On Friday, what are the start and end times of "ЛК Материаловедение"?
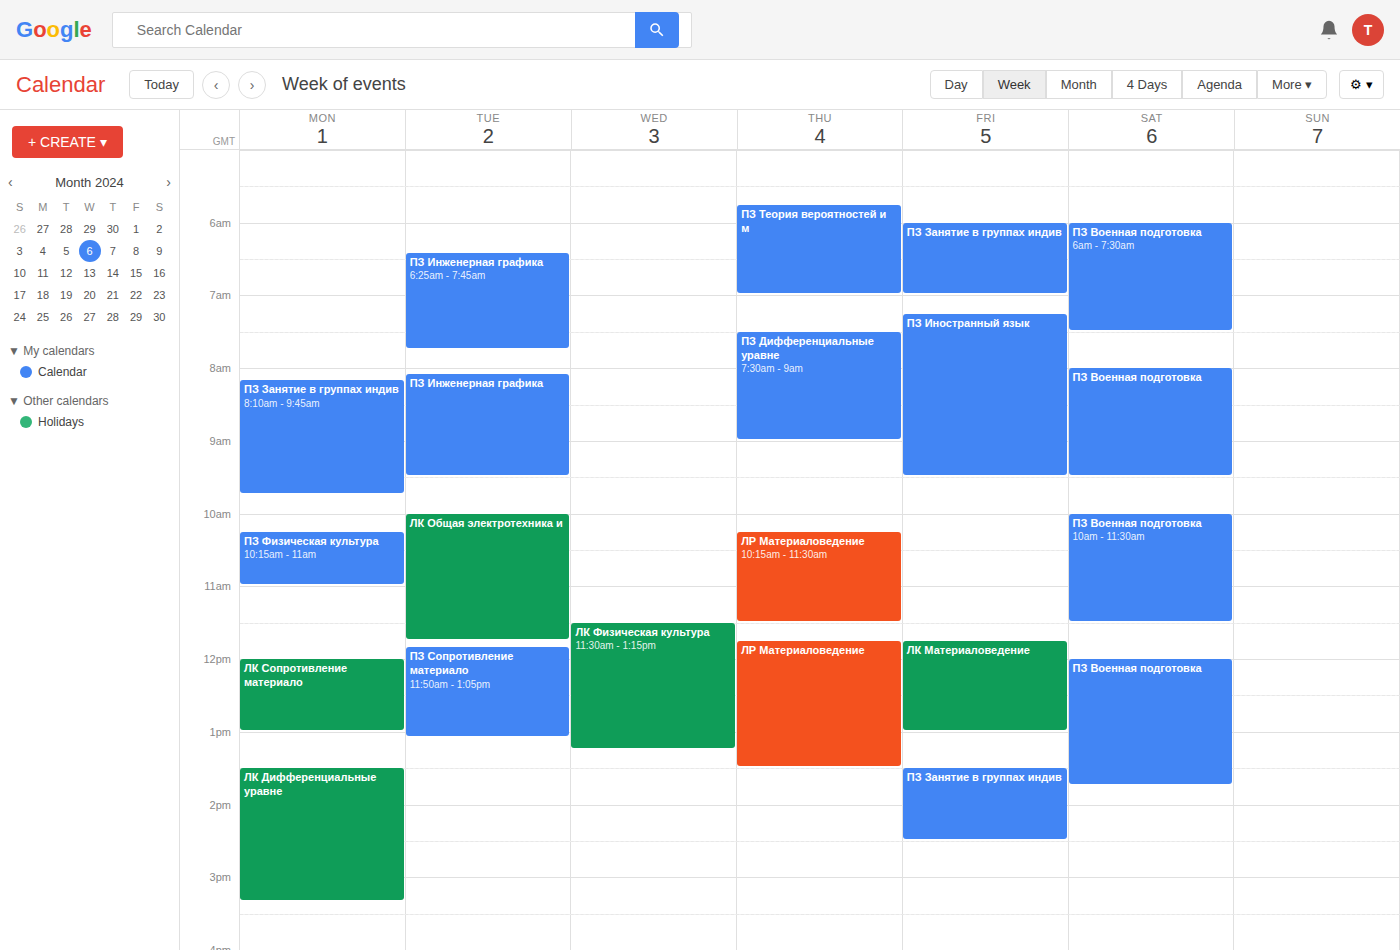
11:45 AM to 1:00 PM